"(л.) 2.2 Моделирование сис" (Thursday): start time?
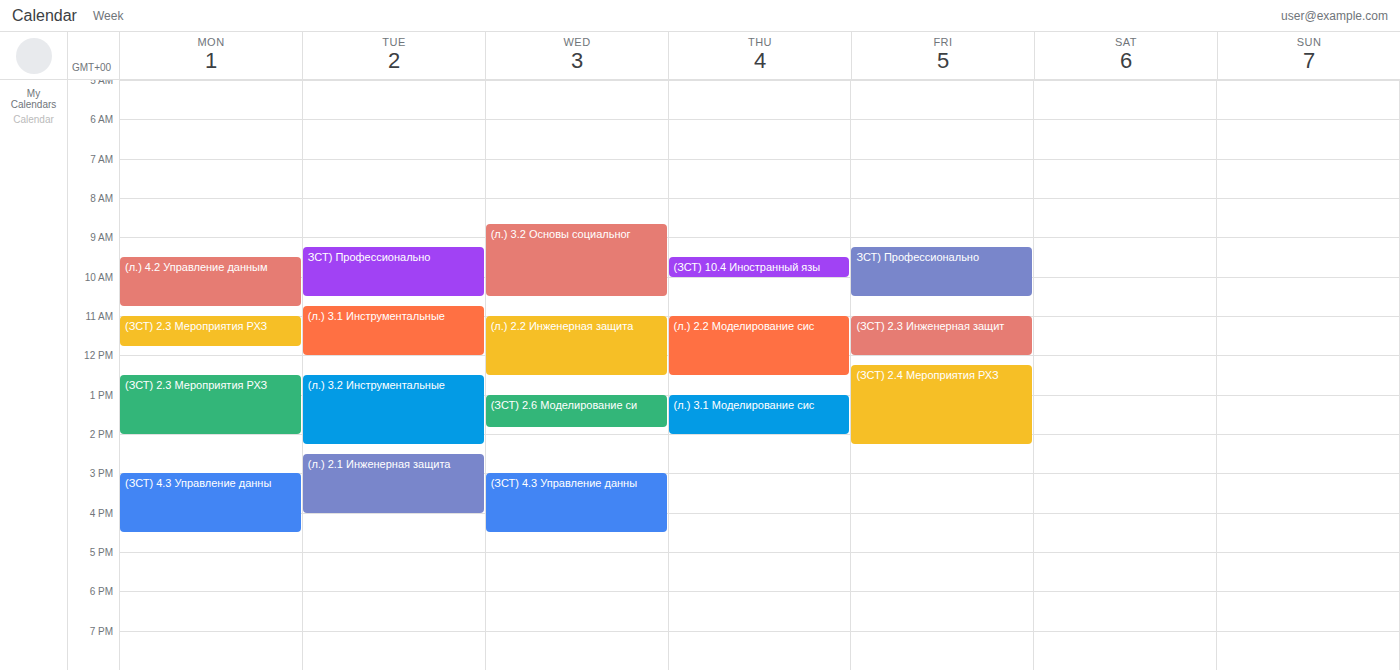
11:00 AM